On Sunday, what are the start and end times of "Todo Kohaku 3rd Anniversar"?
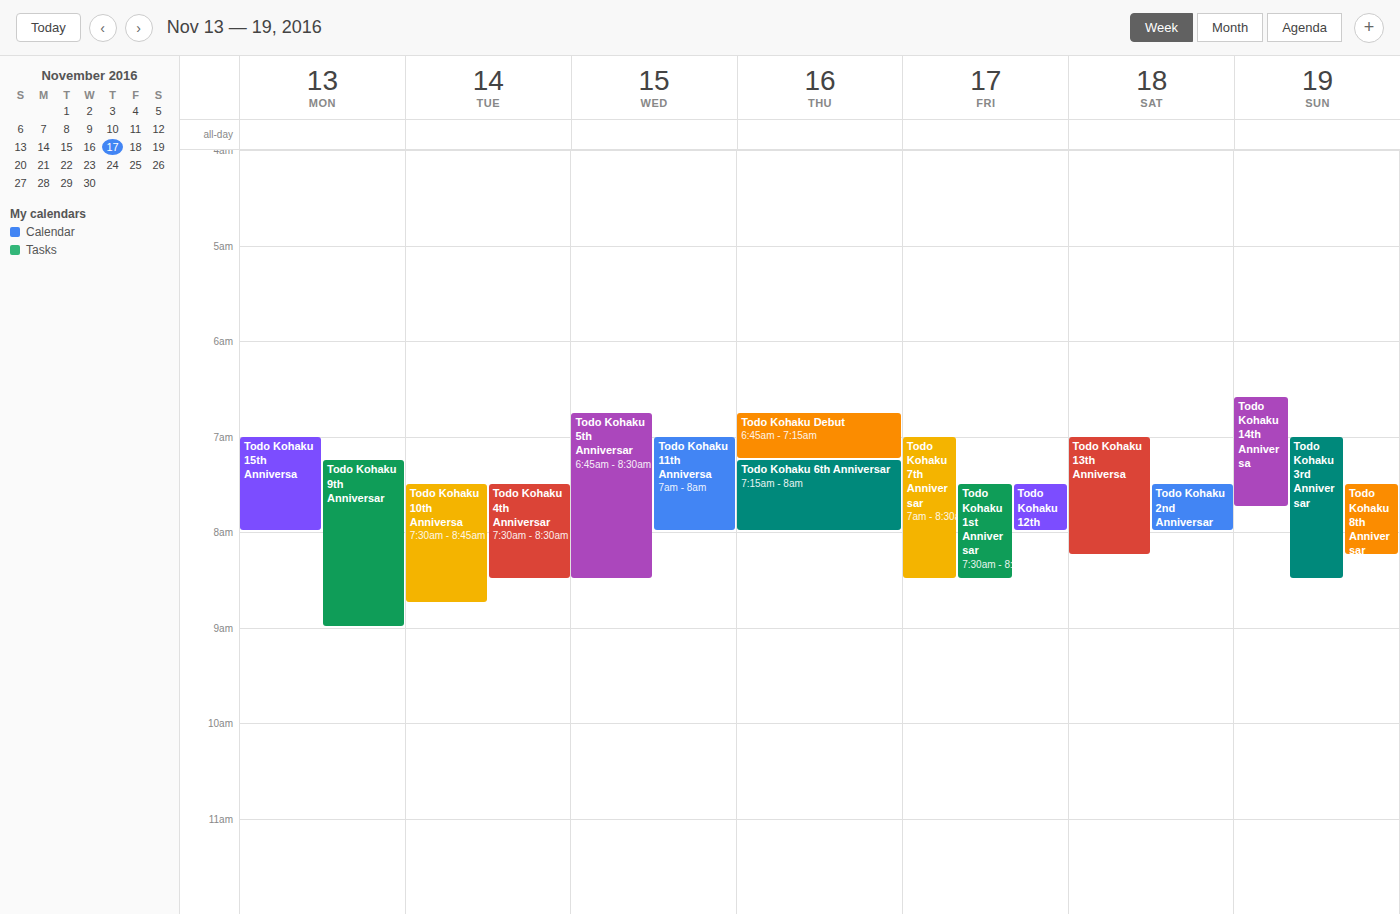
7:00 AM to 8:30 AM